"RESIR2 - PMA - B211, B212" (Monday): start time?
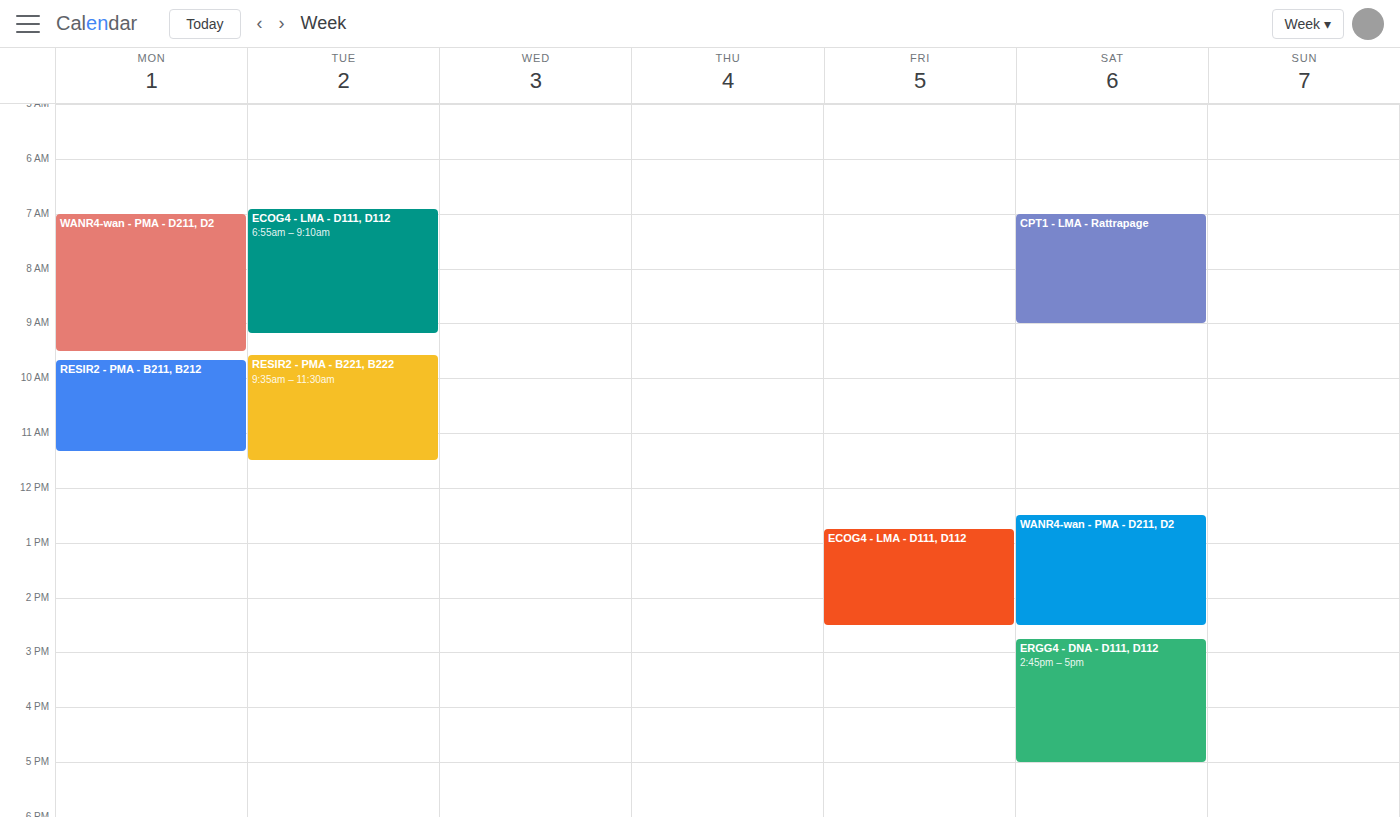
9:40 AM